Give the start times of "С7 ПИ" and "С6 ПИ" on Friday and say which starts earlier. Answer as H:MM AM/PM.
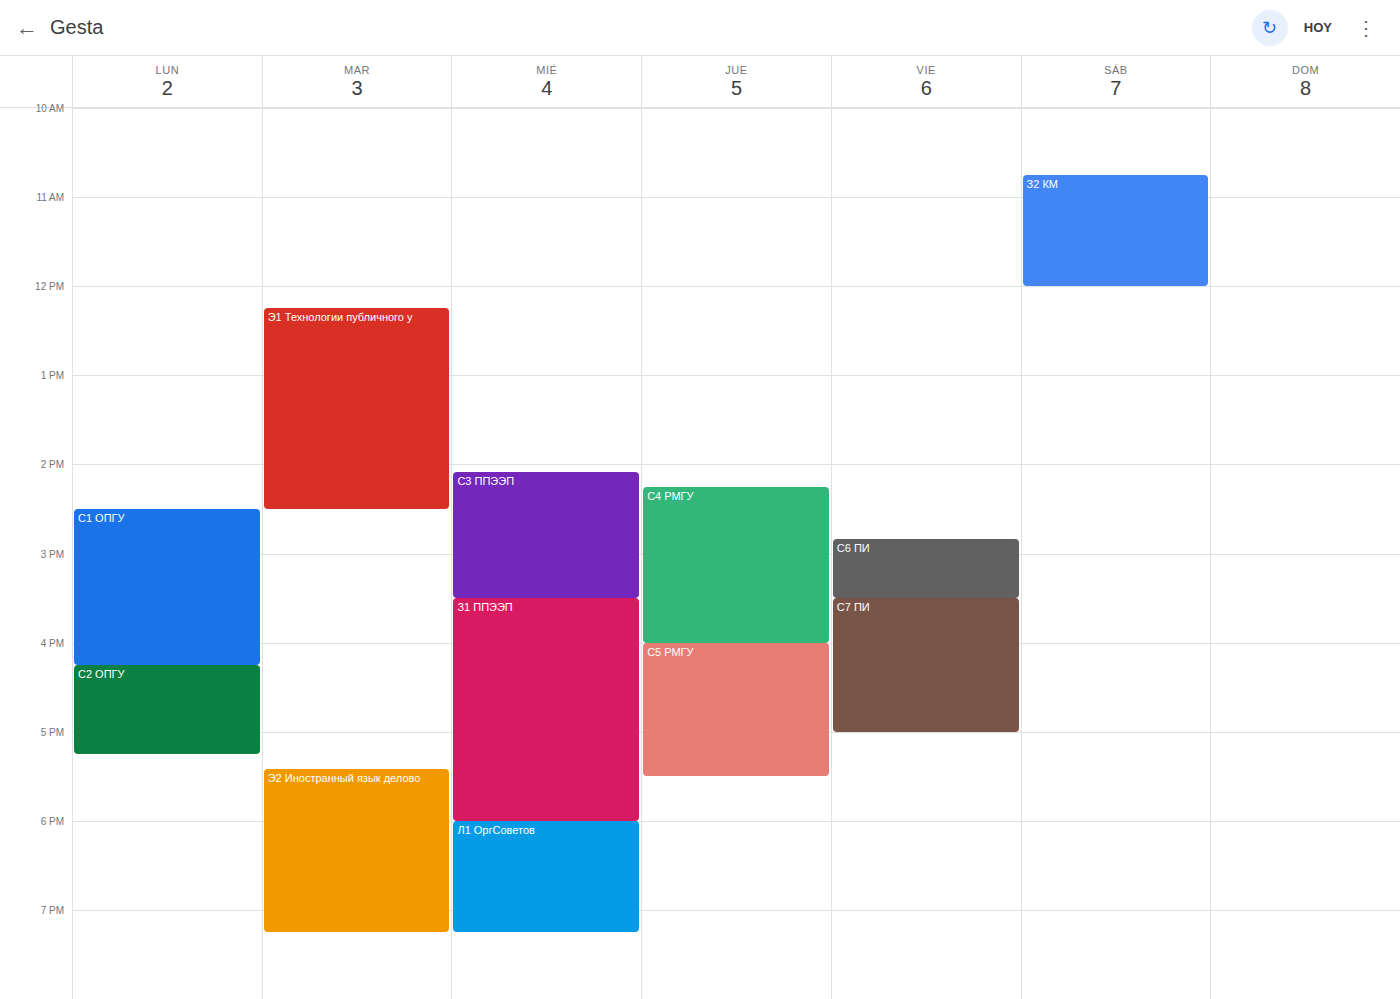
"С6 ПИ" 2:50 PM; "С7 ПИ" 3:30 PM.